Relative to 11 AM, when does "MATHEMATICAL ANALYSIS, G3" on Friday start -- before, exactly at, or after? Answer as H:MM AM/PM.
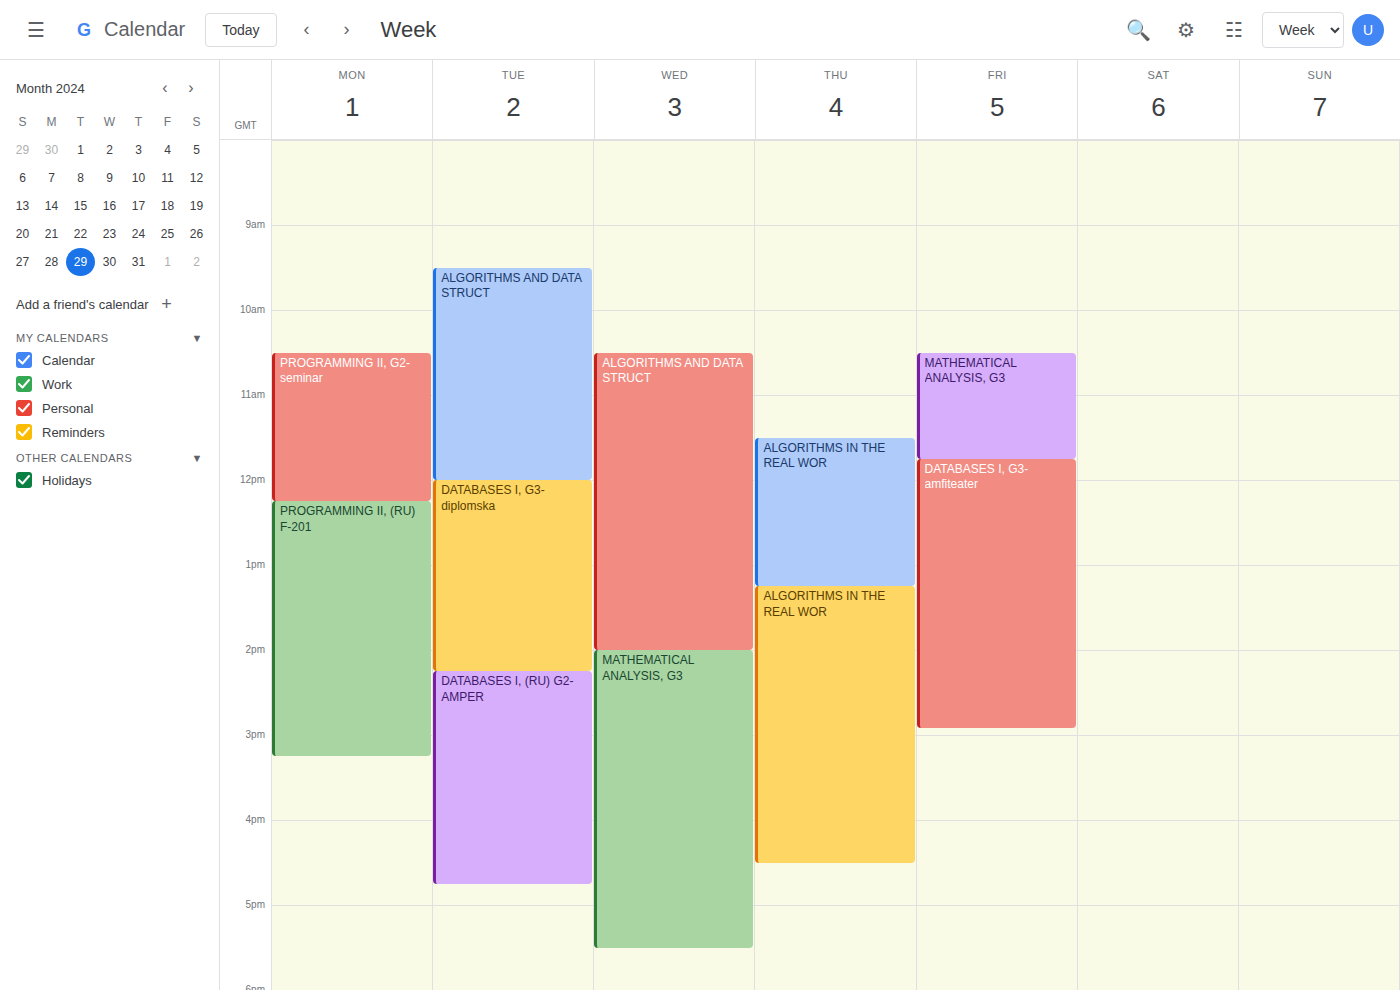
10:30 AM -- before 11 AM, 30 minutes above the 11 AM line.